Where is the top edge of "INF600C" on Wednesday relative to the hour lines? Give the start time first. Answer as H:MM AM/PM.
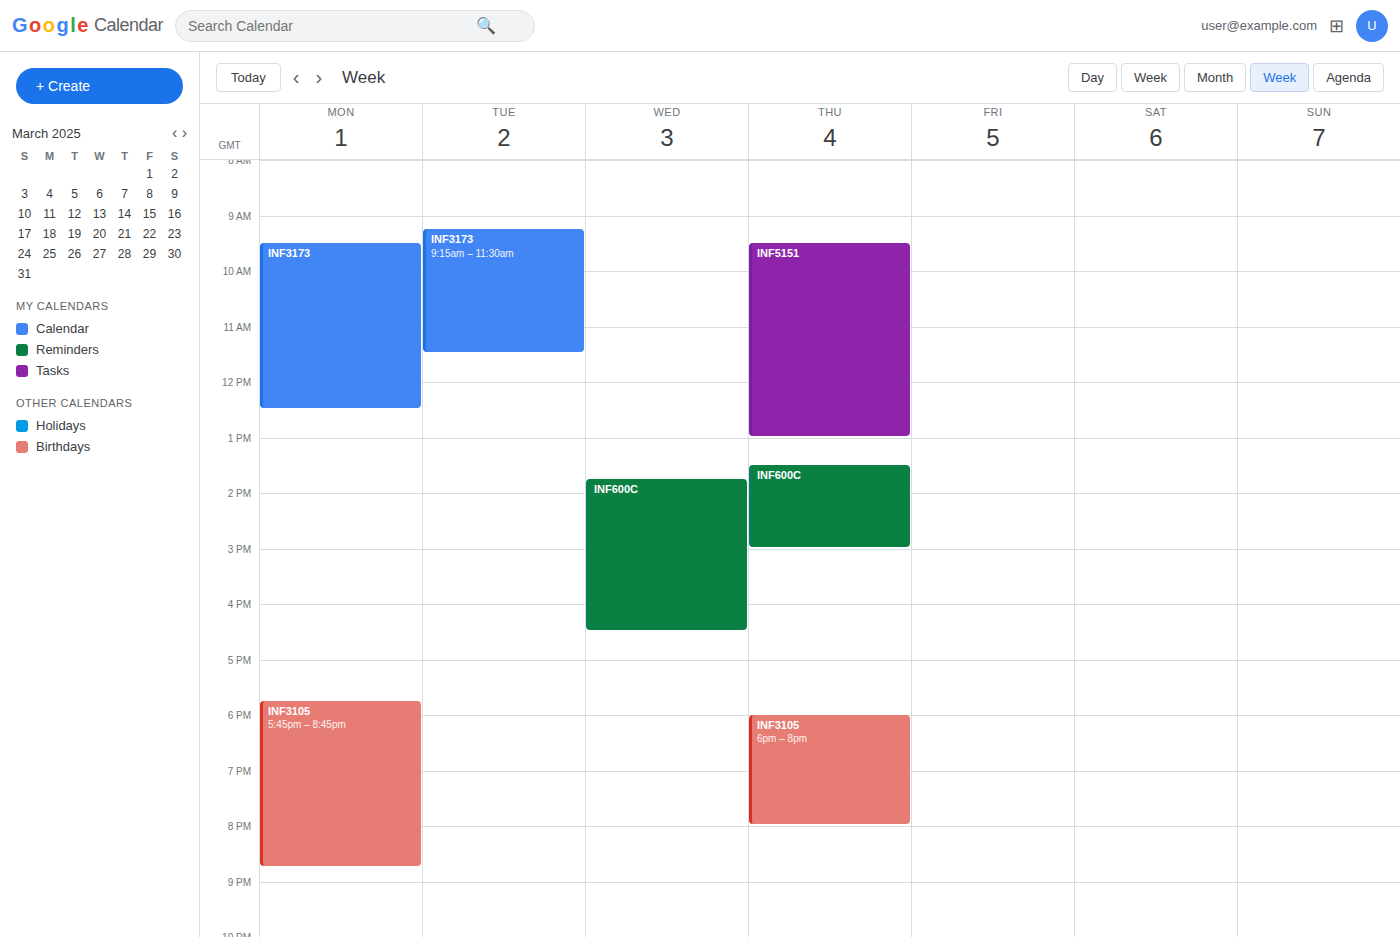
1:45 PM -- neither: three quarters of the way from the 1 PM line to the 2 PM line.